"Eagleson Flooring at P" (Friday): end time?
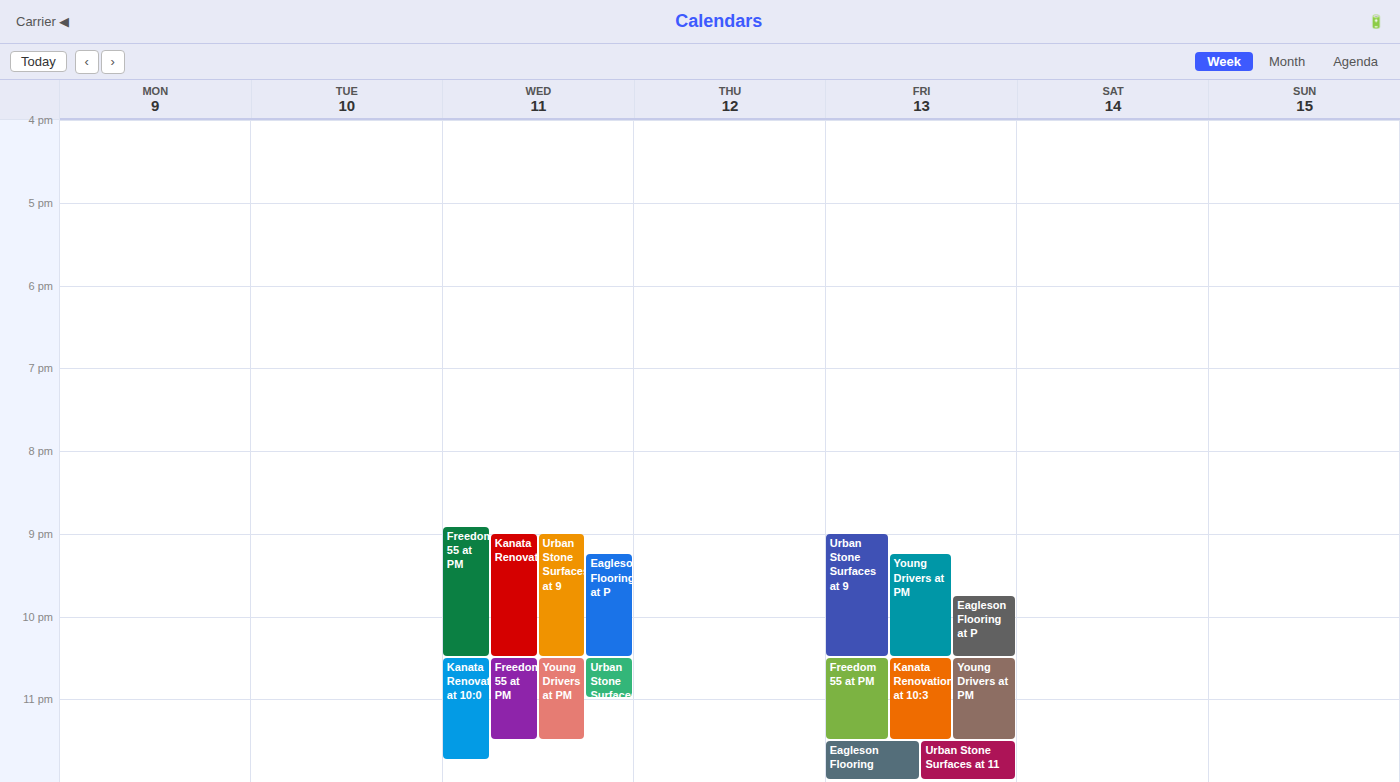
22:30